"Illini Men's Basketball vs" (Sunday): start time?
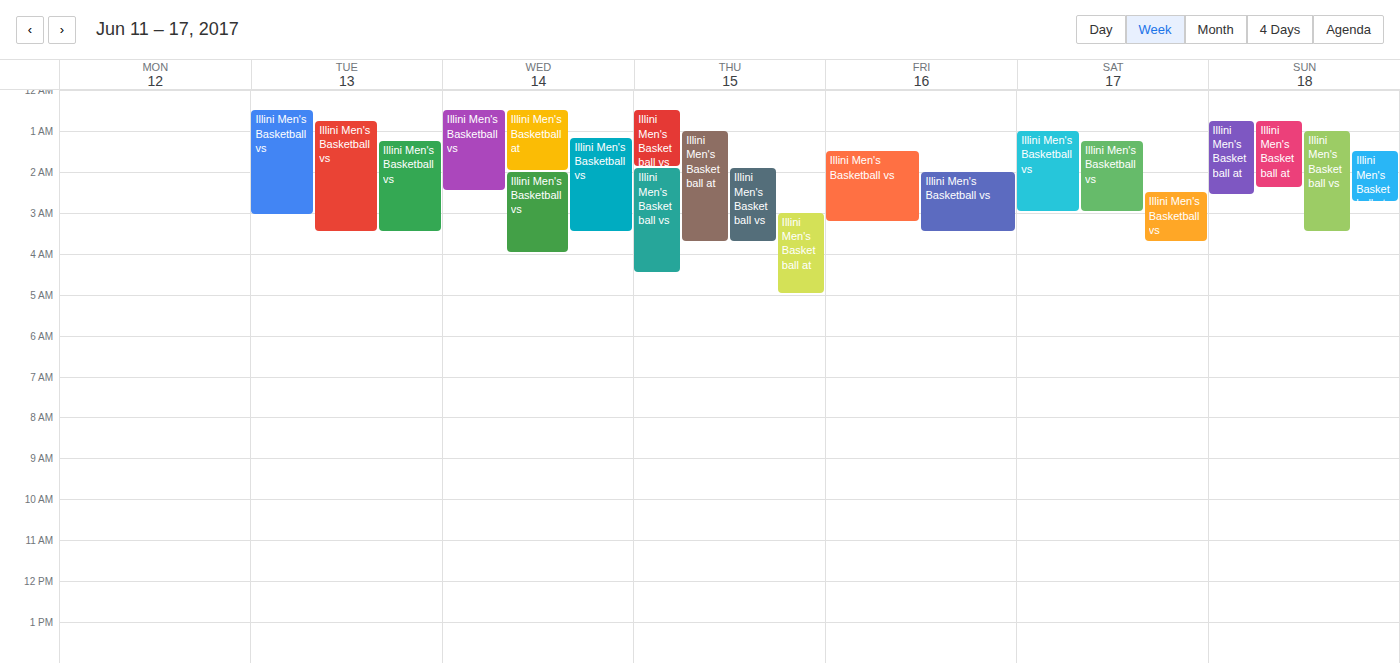
1:00 AM